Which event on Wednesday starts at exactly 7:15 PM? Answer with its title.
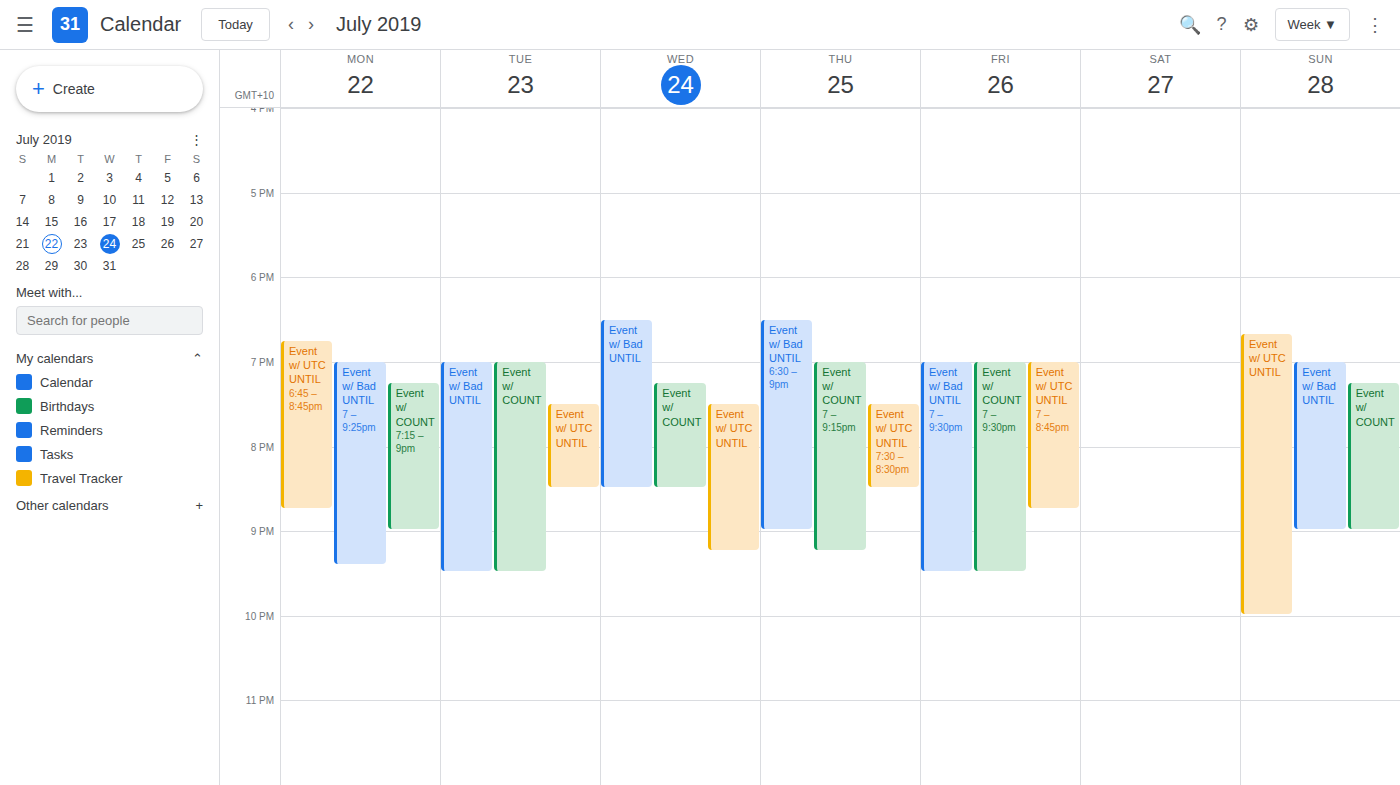
"Event w/ COUNT"